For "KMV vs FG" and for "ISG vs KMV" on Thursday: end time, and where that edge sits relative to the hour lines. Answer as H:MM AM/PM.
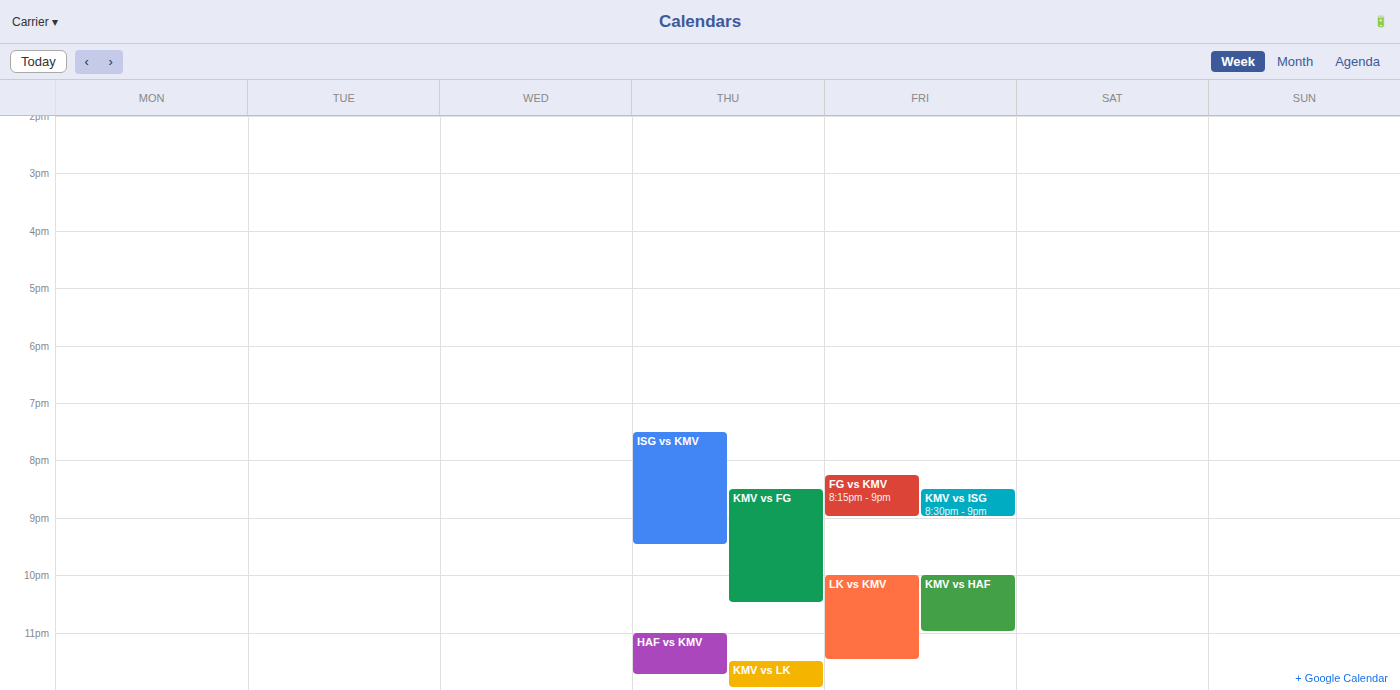
"KMV vs FG": 10:30 PM, halfway between the 10 PM and 11 PM lines. "ISG vs KMV": 9:30 PM, halfway between the 9 PM and 10 PM lines.